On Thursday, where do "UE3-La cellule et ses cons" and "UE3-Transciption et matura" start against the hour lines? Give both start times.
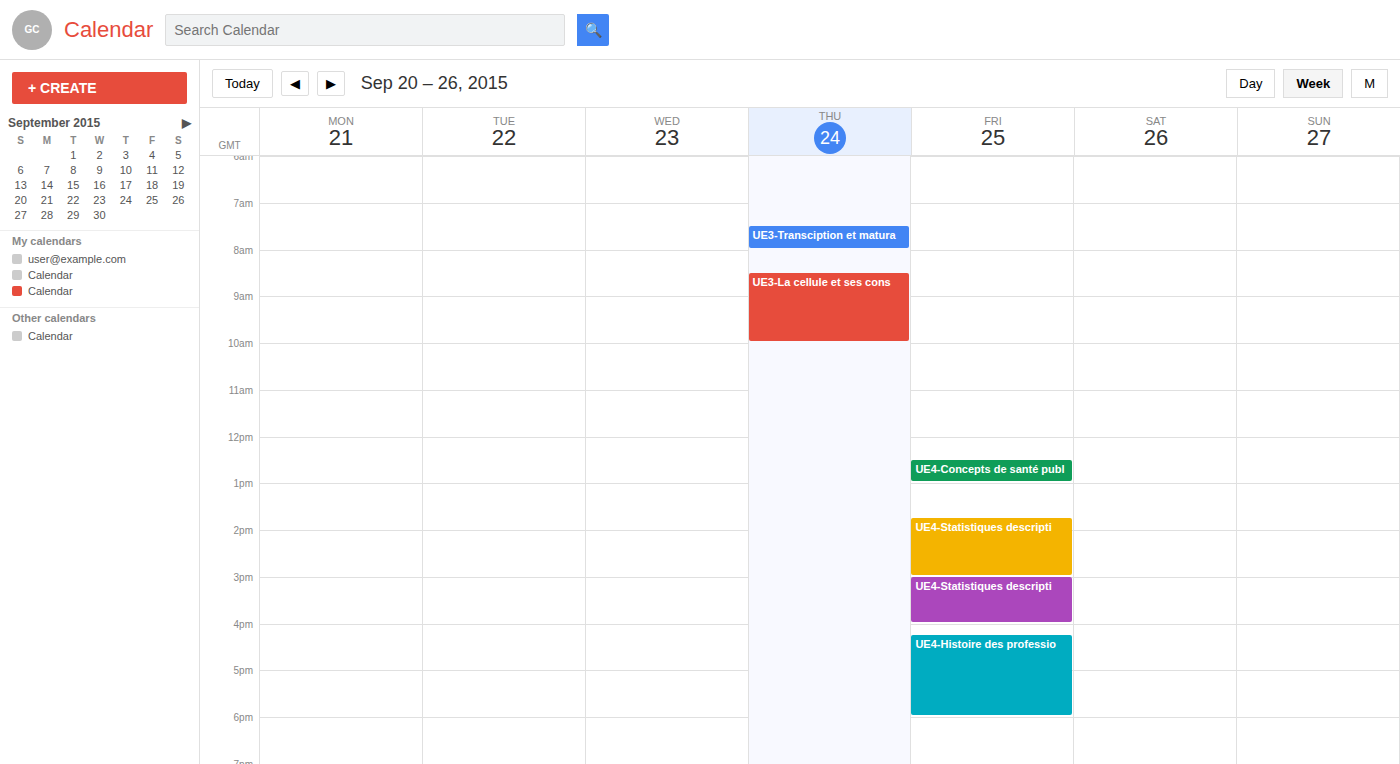
"UE3-La cellule et ses cons": 08:30, halfway between the 08:00 and 09:00 lines. "UE3-Transciption et matura": 07:30, halfway between the 07:00 and 08:00 lines.